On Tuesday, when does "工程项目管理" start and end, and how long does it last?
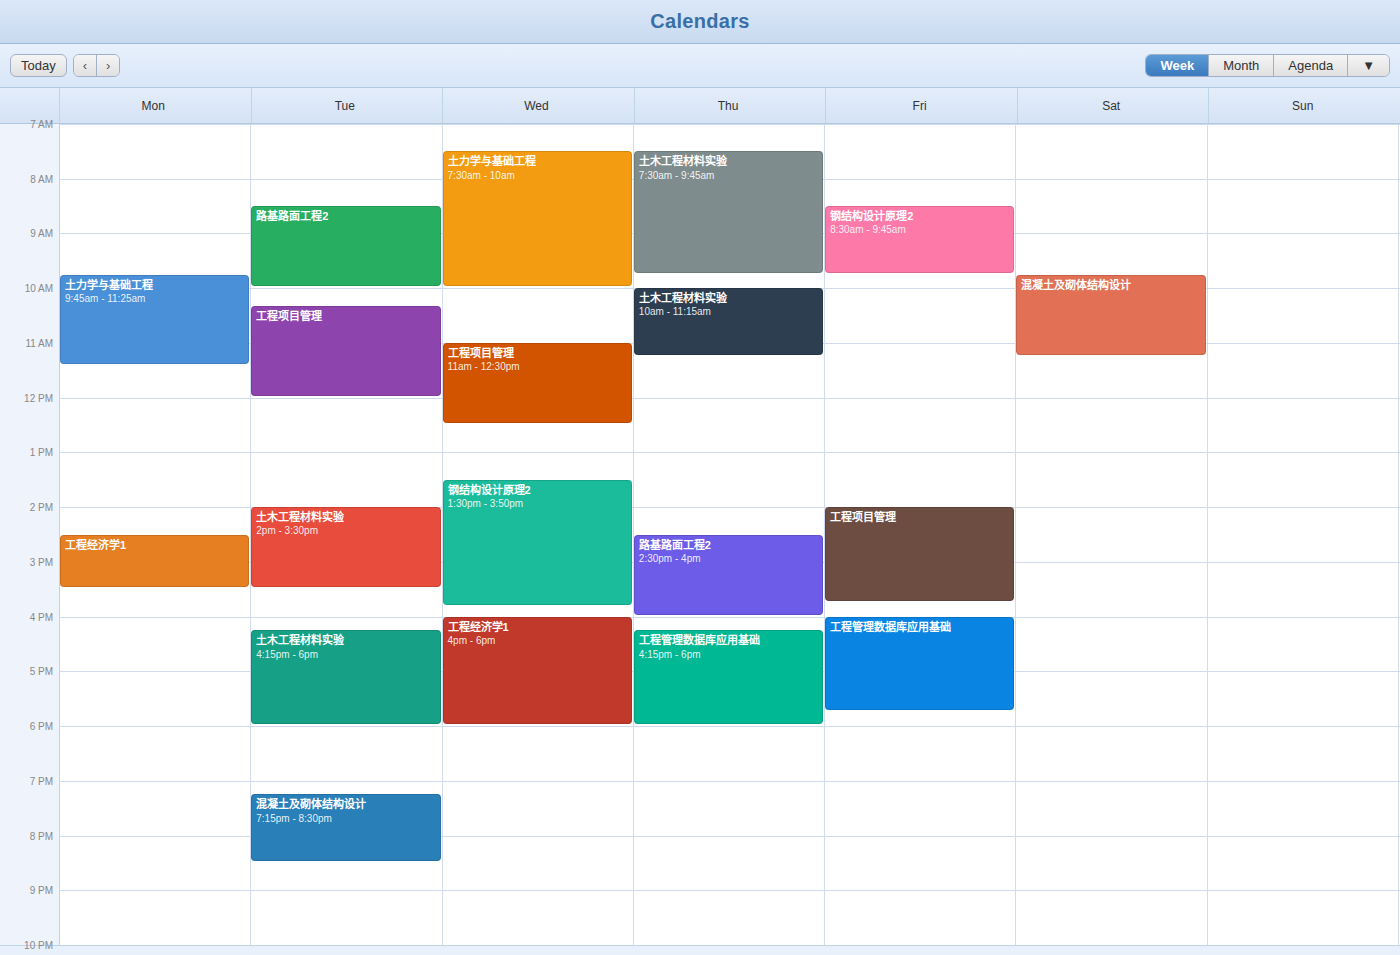
10:20 AM to 12:00 PM, 1 hour 40 minutes